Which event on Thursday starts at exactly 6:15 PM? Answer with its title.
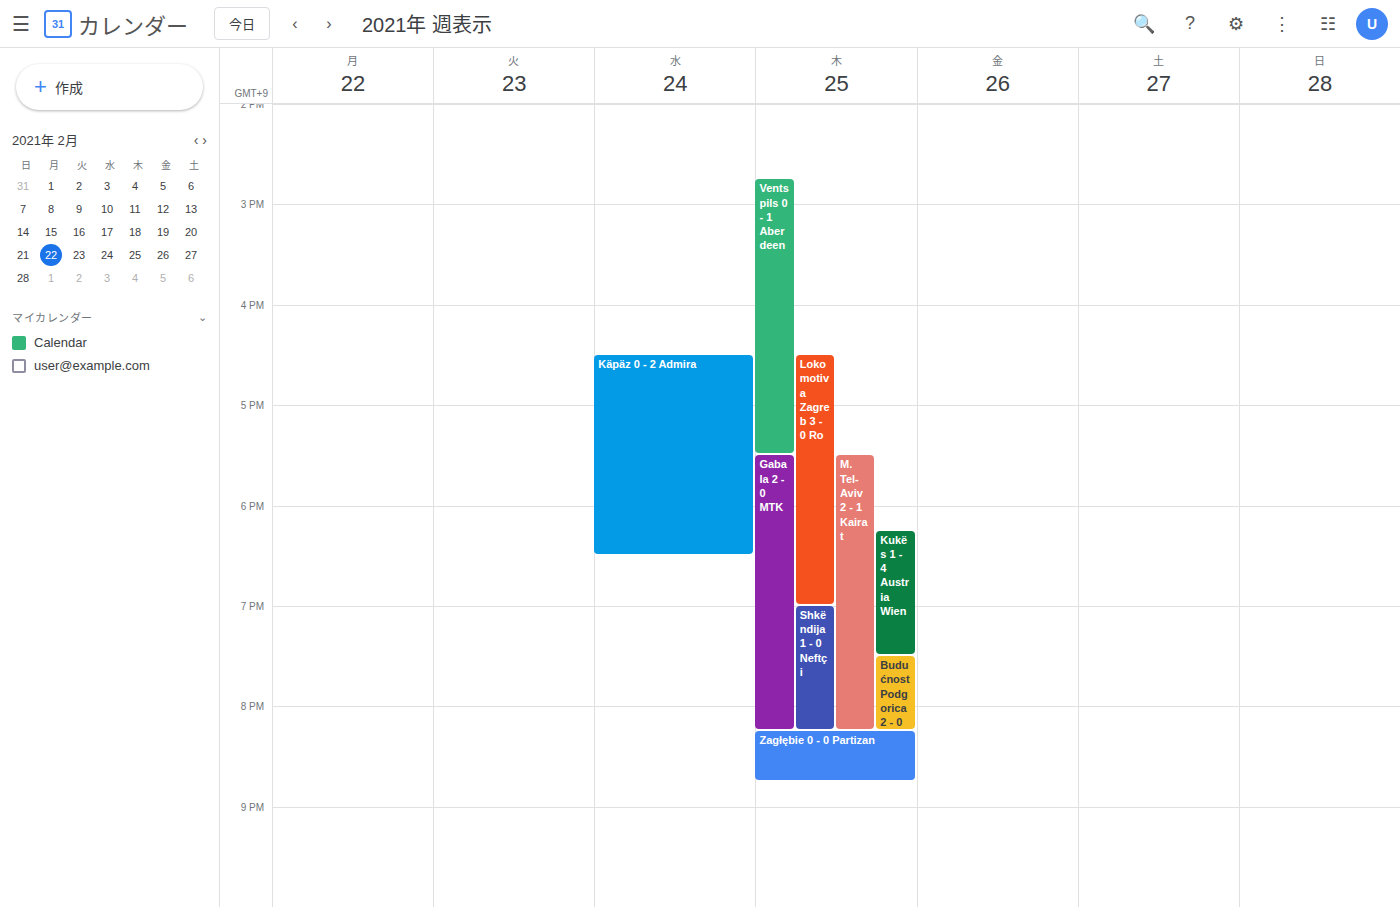
"Kukës 1 - 4 Austria Wien"